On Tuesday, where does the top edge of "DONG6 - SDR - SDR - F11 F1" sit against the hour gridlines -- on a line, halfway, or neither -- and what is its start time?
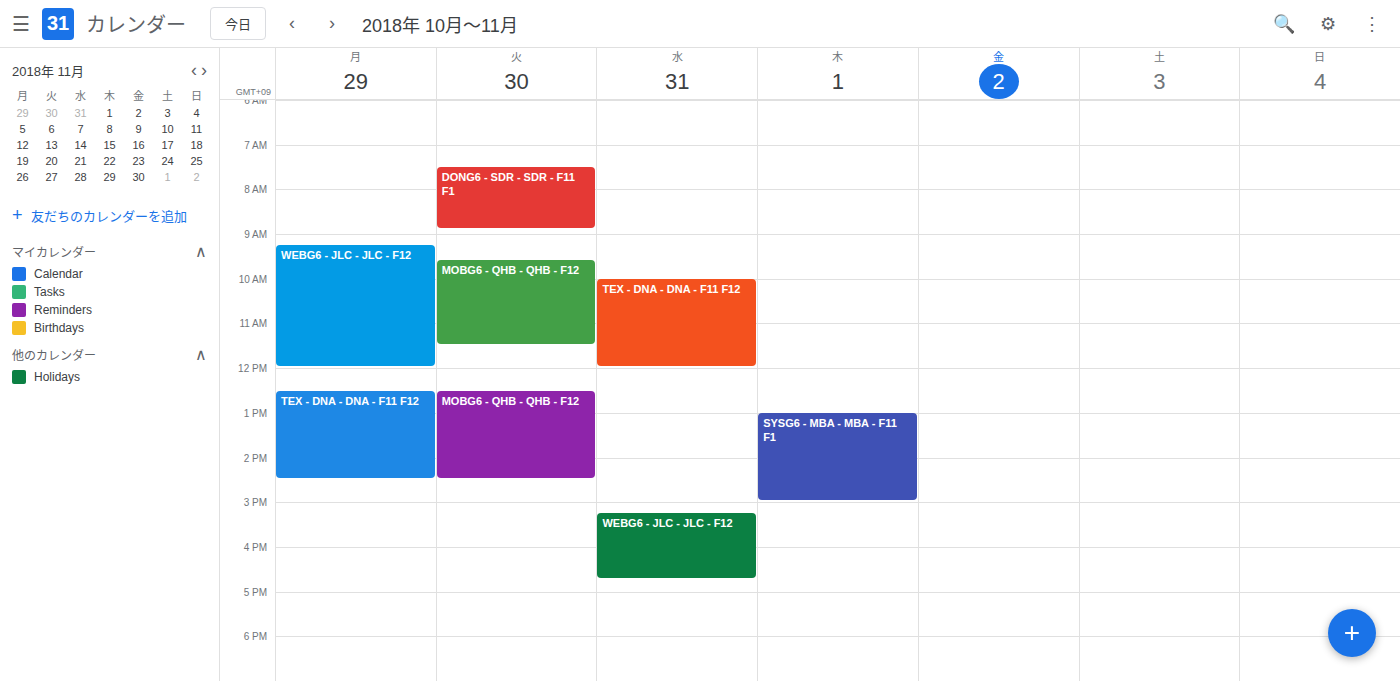
7:30 AM -- halfway between the 7 AM and 8 AM lines.